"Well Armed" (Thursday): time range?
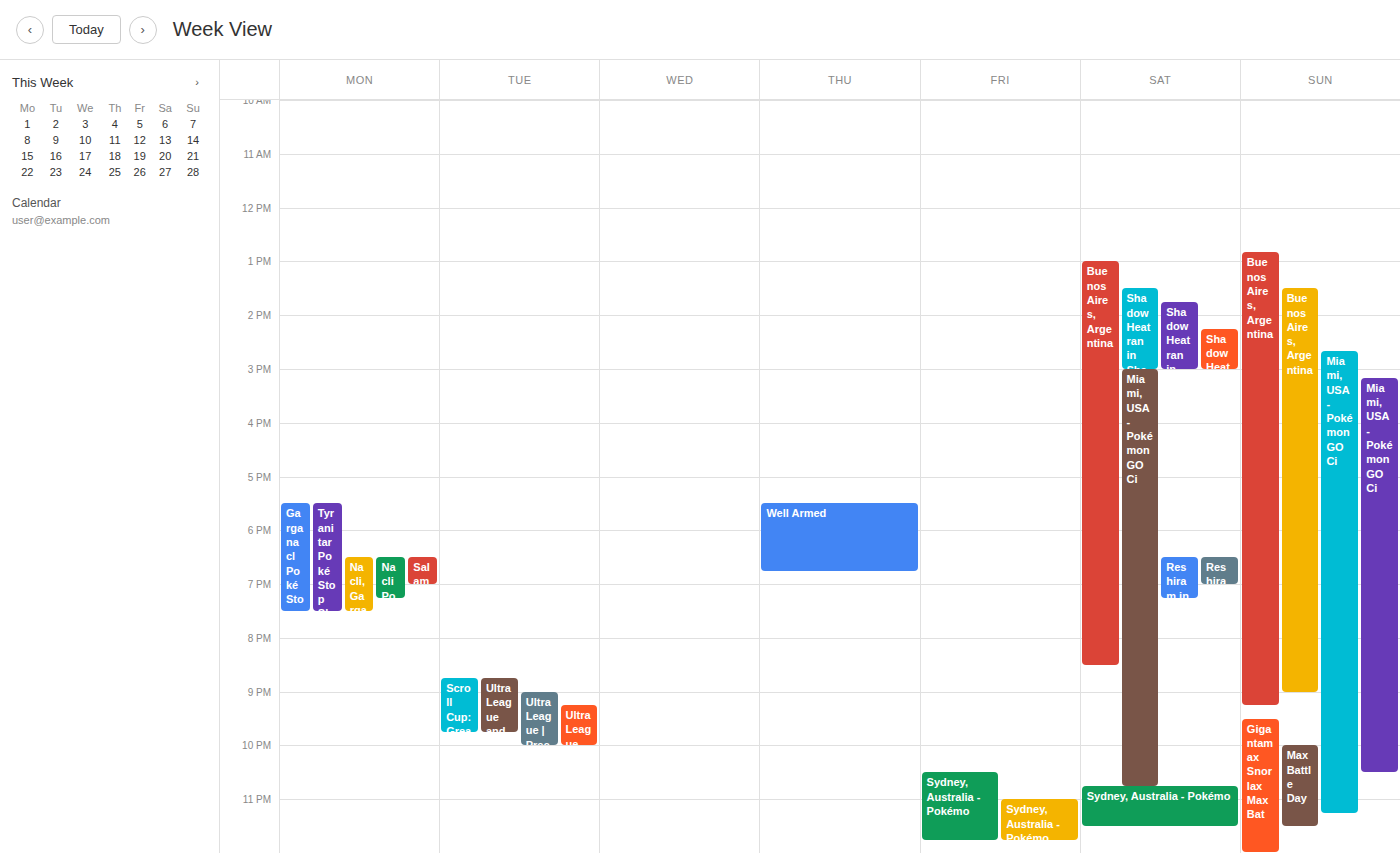
5:30 PM to 6:45 PM